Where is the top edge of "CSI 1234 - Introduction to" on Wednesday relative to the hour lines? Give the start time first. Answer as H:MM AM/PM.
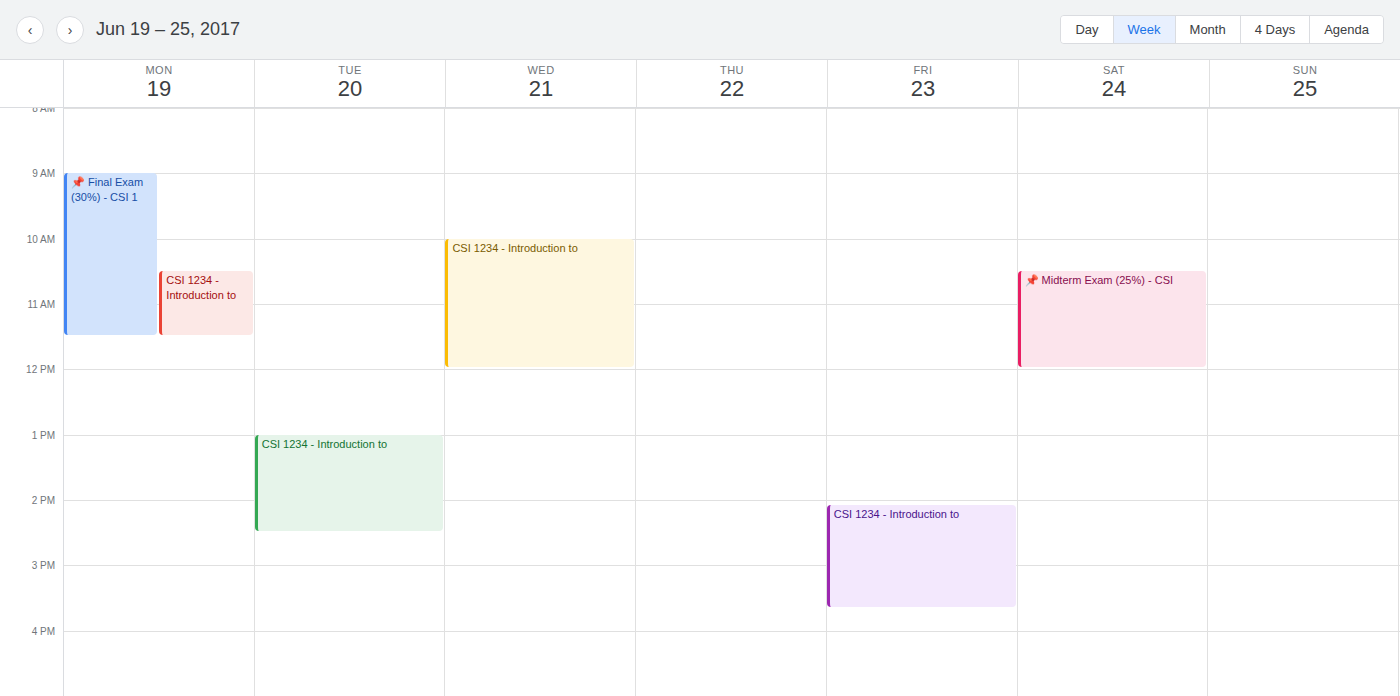
10:00 AM -- exactly on the 10 AM line.